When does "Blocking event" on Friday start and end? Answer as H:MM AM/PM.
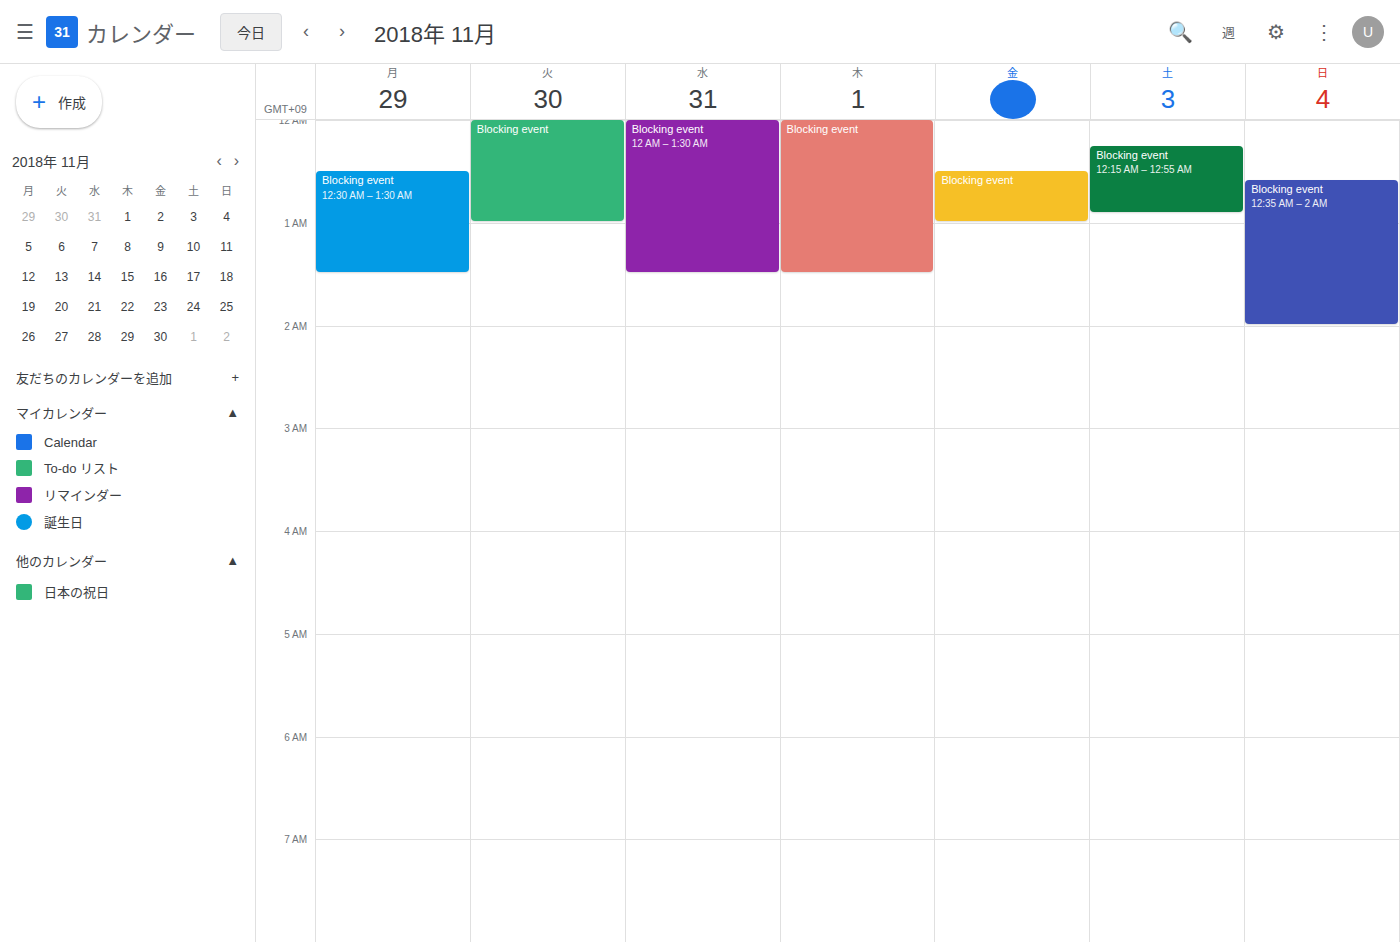
12:30 AM to 1:00 AM